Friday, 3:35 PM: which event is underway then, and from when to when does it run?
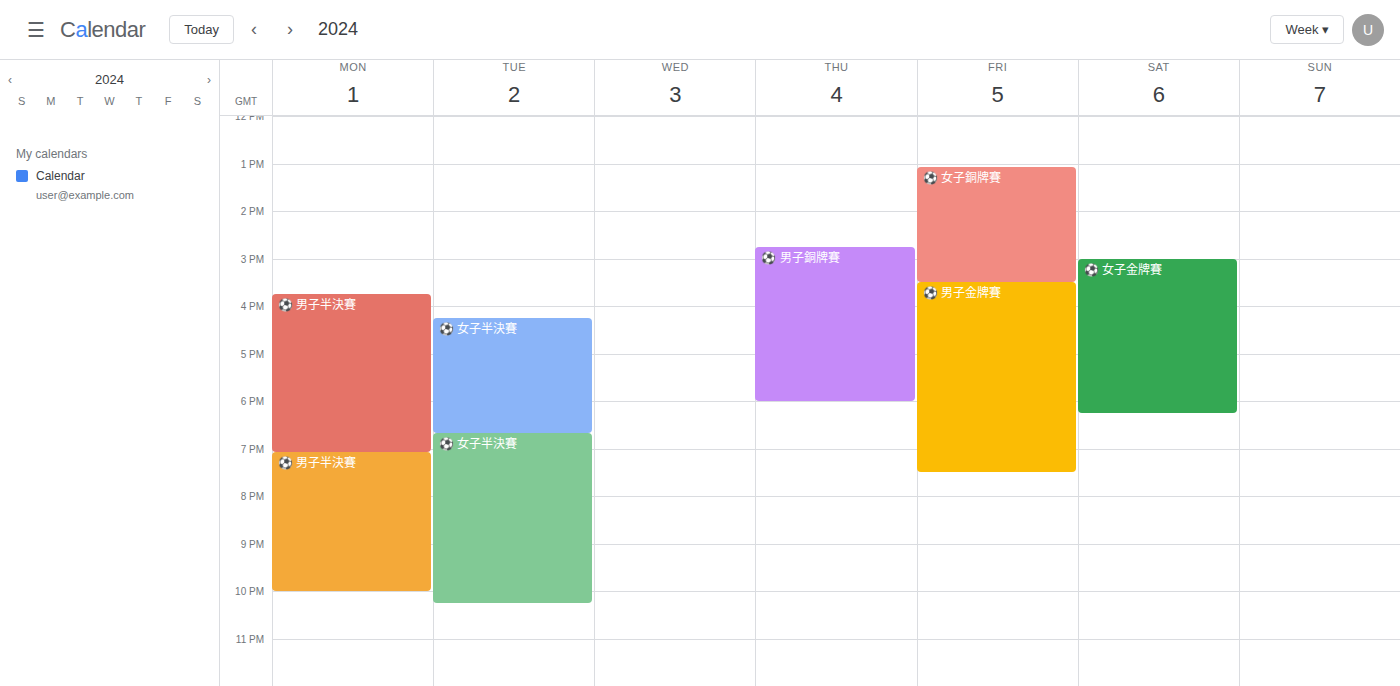
"⚽ 男子金牌賽", 3:30 PM to 7:30 PM